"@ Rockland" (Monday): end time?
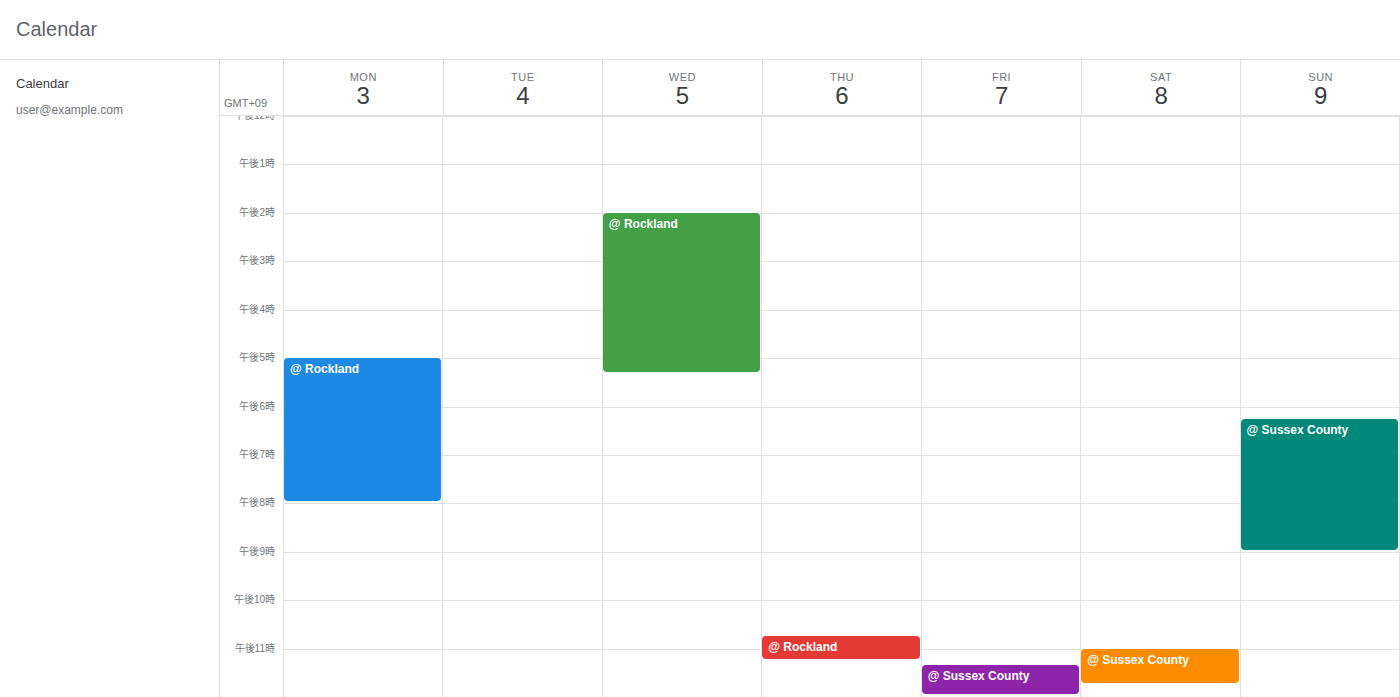
20:00